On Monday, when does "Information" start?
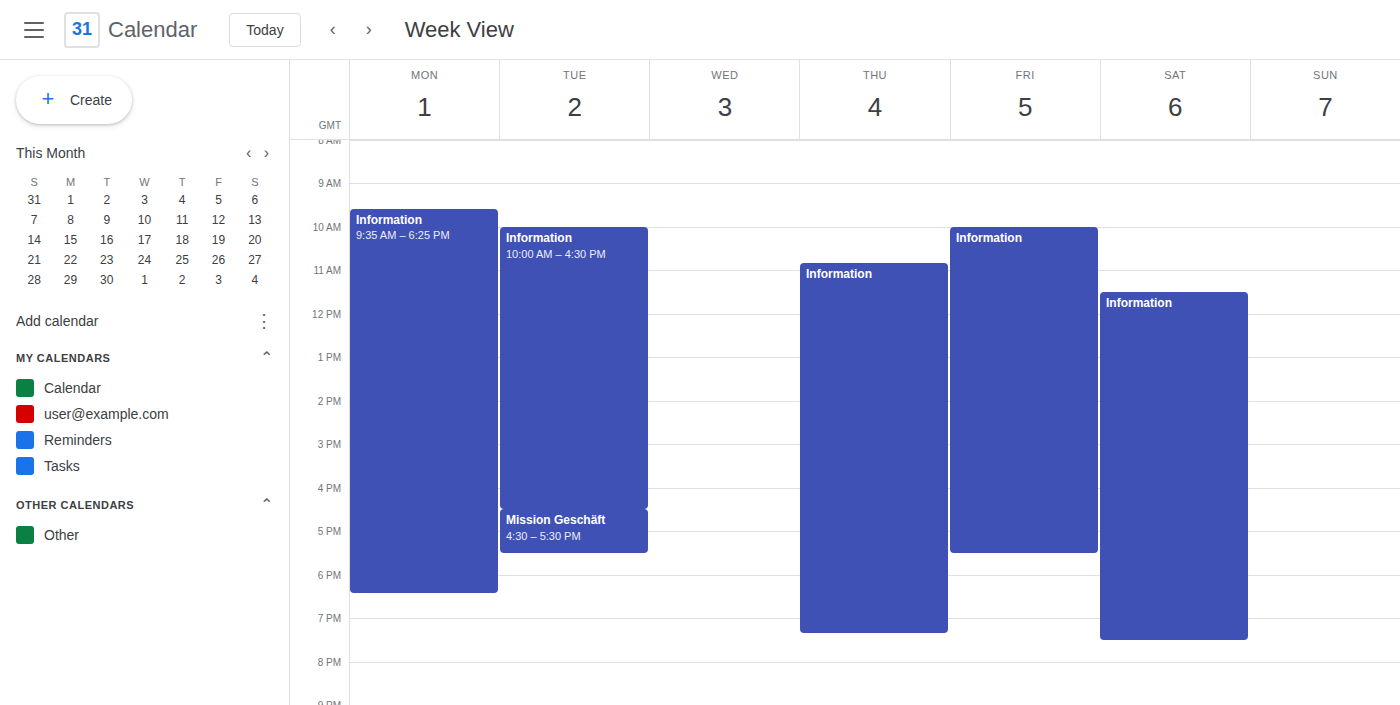
9:35 AM